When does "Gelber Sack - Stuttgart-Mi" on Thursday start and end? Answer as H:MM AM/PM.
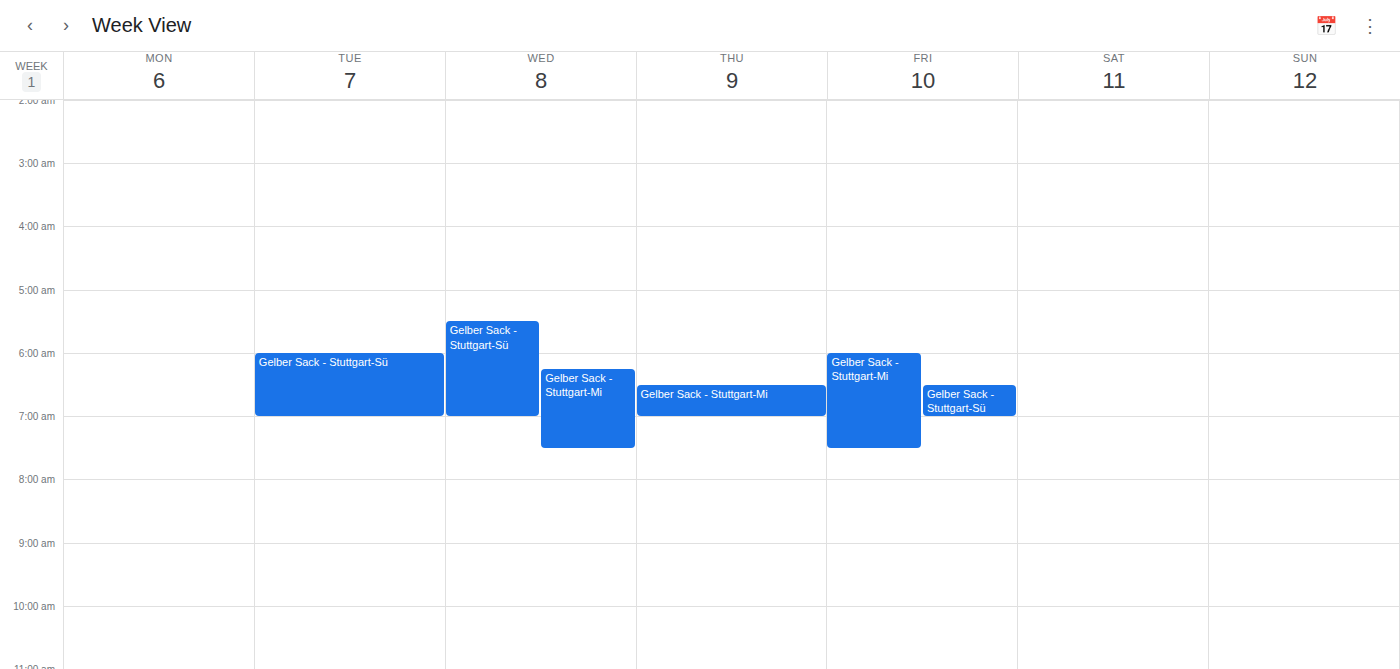
6:30 AM to 7:00 AM